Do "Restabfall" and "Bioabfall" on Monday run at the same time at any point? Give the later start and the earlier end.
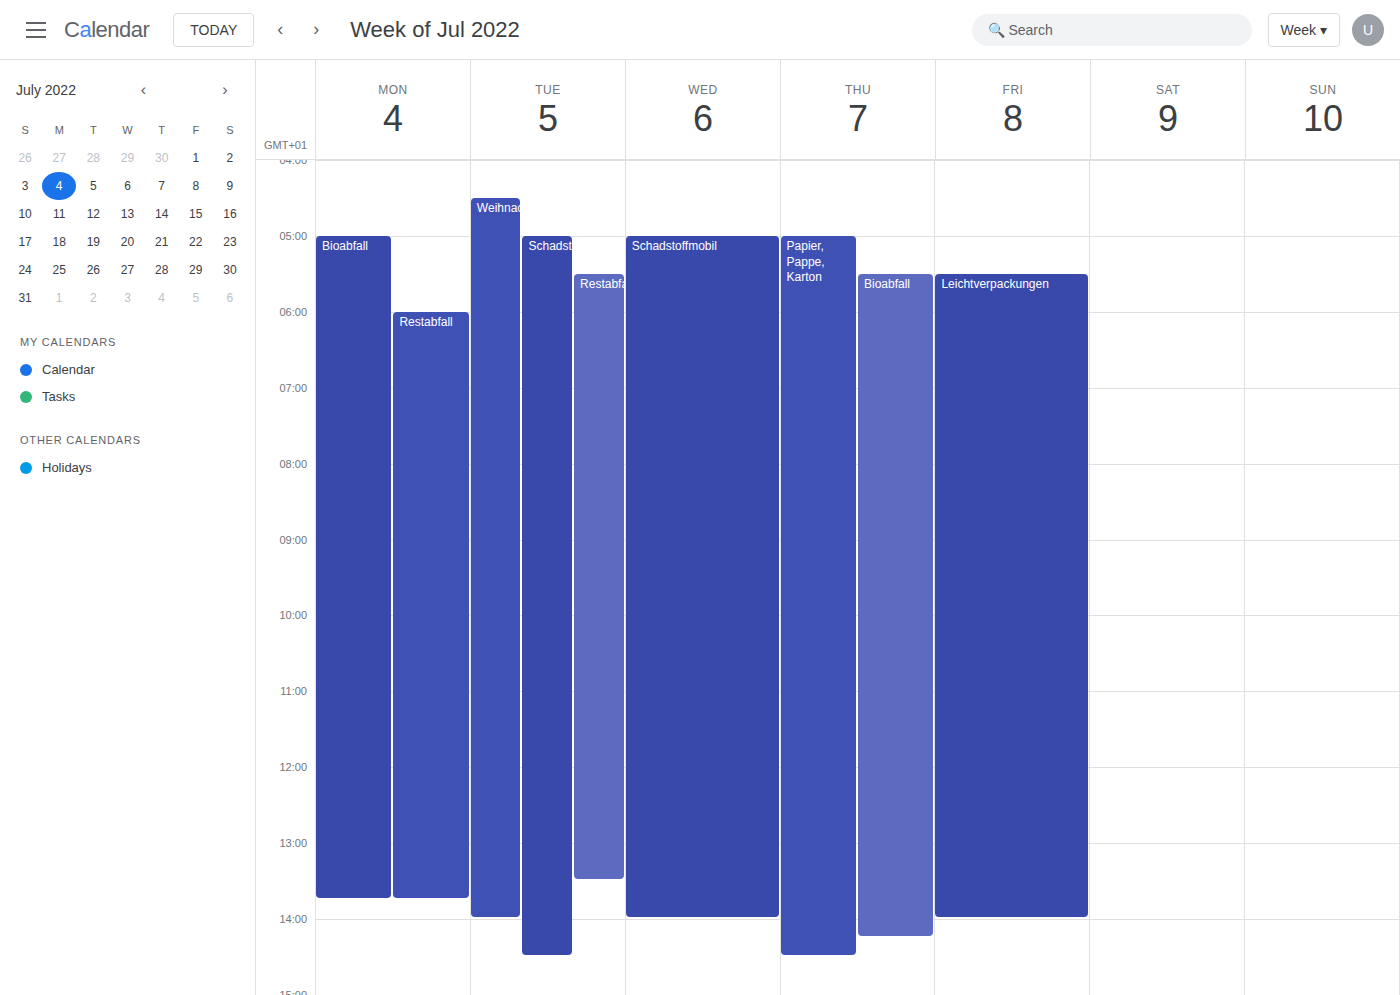
"Restabfall" starts at 6:00 AM, before "Bioabfall" ends at 1:45 PM -- they overlap.